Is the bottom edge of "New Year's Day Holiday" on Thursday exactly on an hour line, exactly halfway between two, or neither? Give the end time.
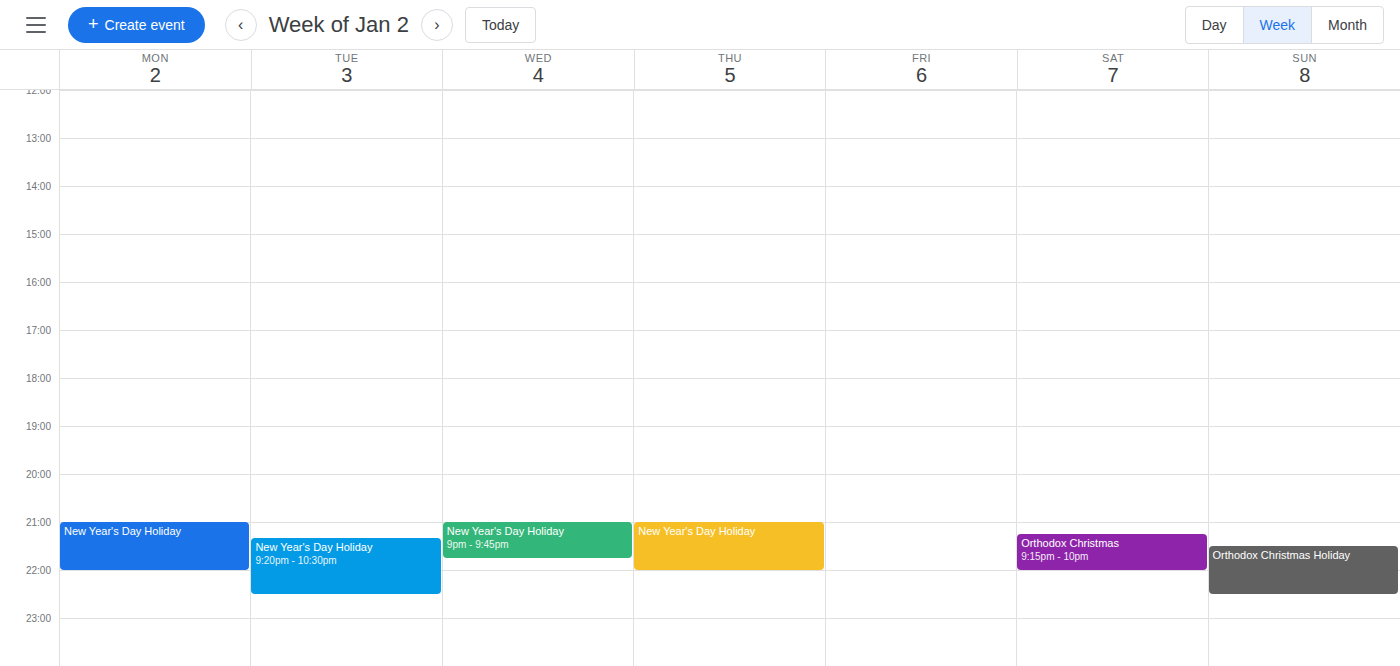
10:00 PM -- exactly on the 10 PM line.